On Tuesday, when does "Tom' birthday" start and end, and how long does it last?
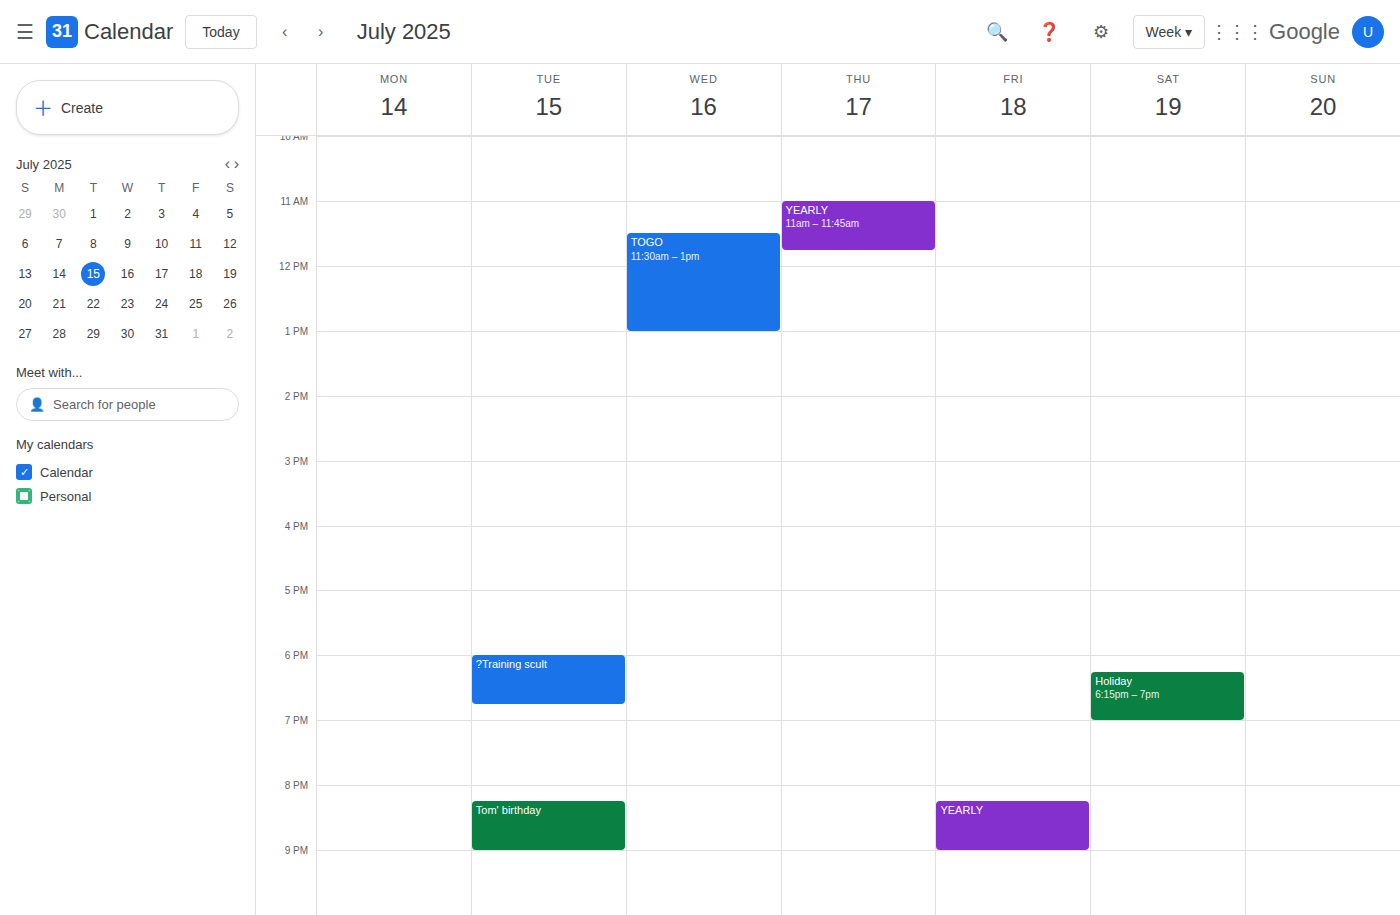
8:15 PM to 9:00 PM, 45 minutes